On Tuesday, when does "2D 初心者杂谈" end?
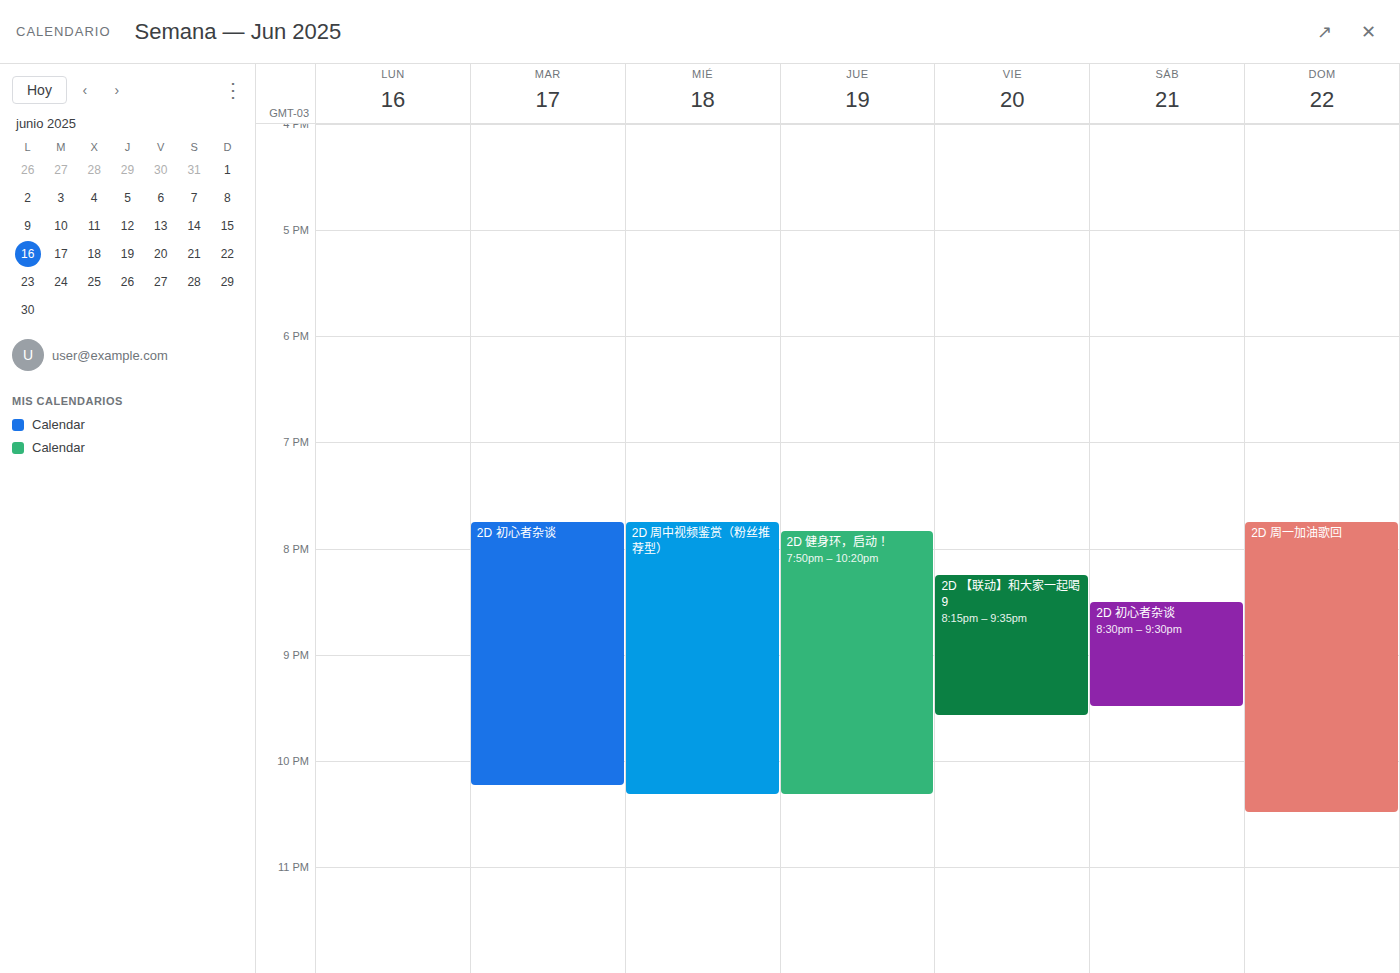
10:15 PM